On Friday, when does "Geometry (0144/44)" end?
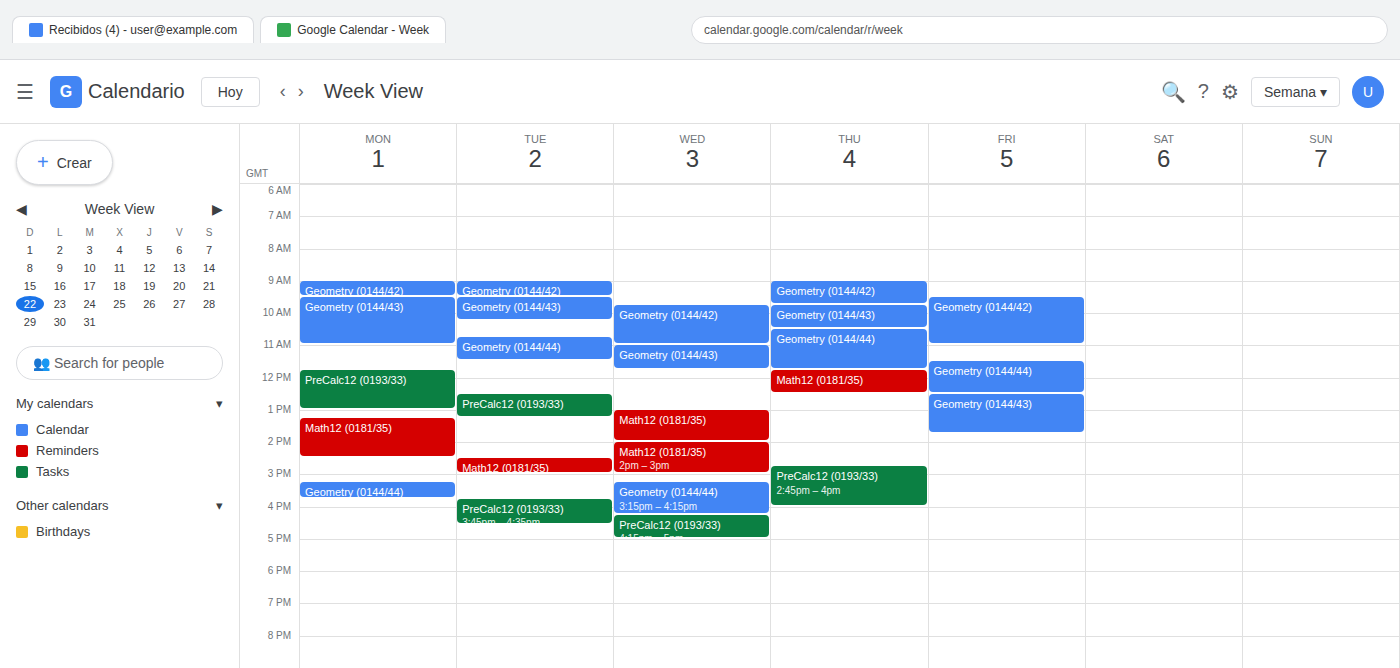
12:30 PM